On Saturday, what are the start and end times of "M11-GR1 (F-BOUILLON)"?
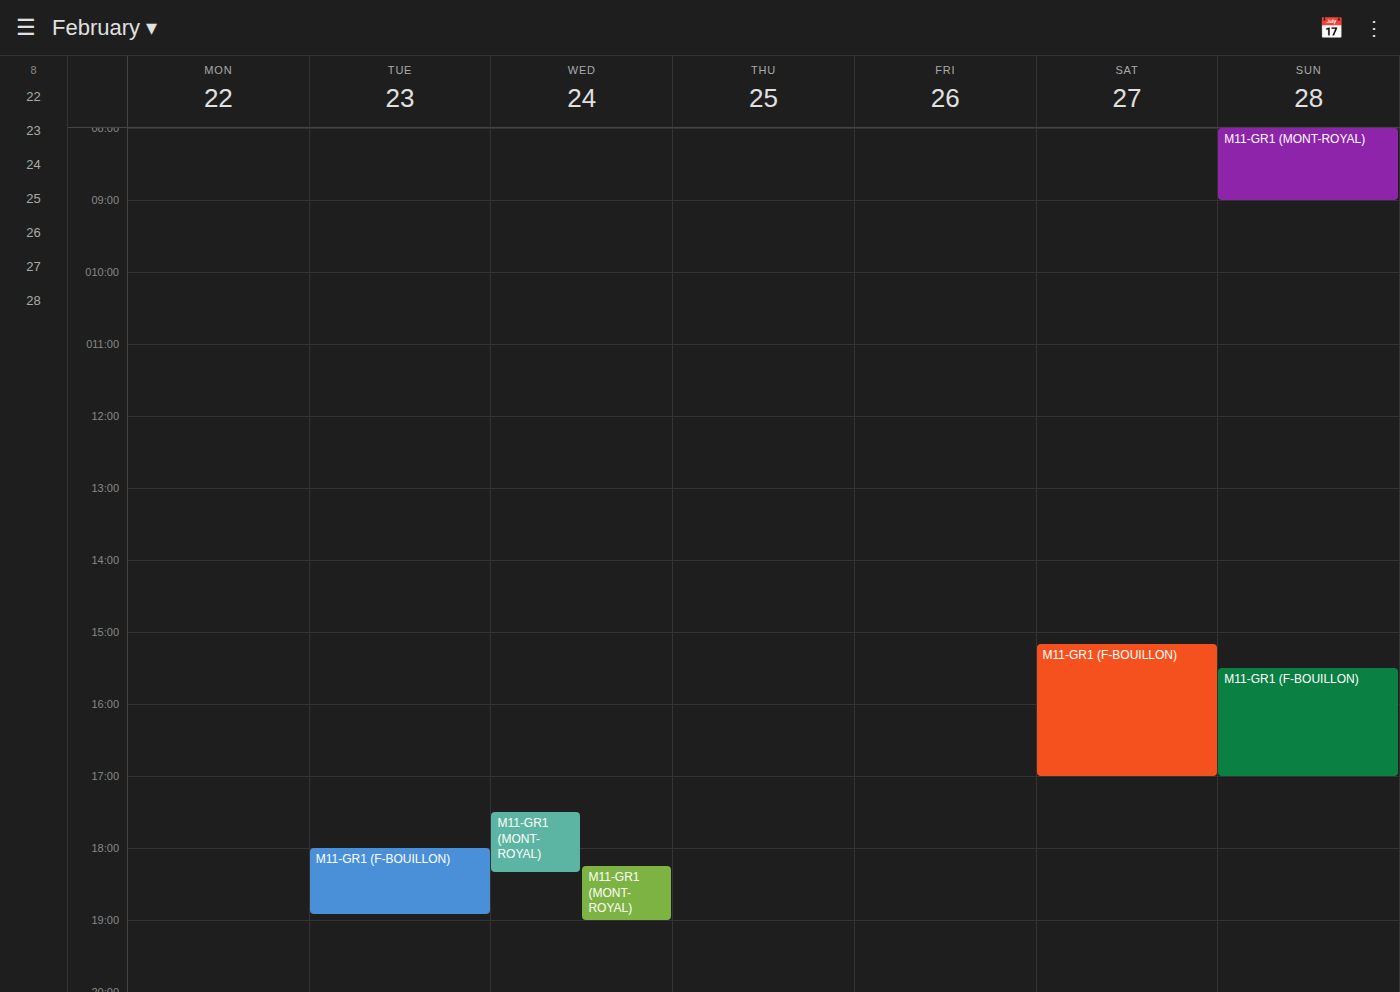
15:10 to 17:00